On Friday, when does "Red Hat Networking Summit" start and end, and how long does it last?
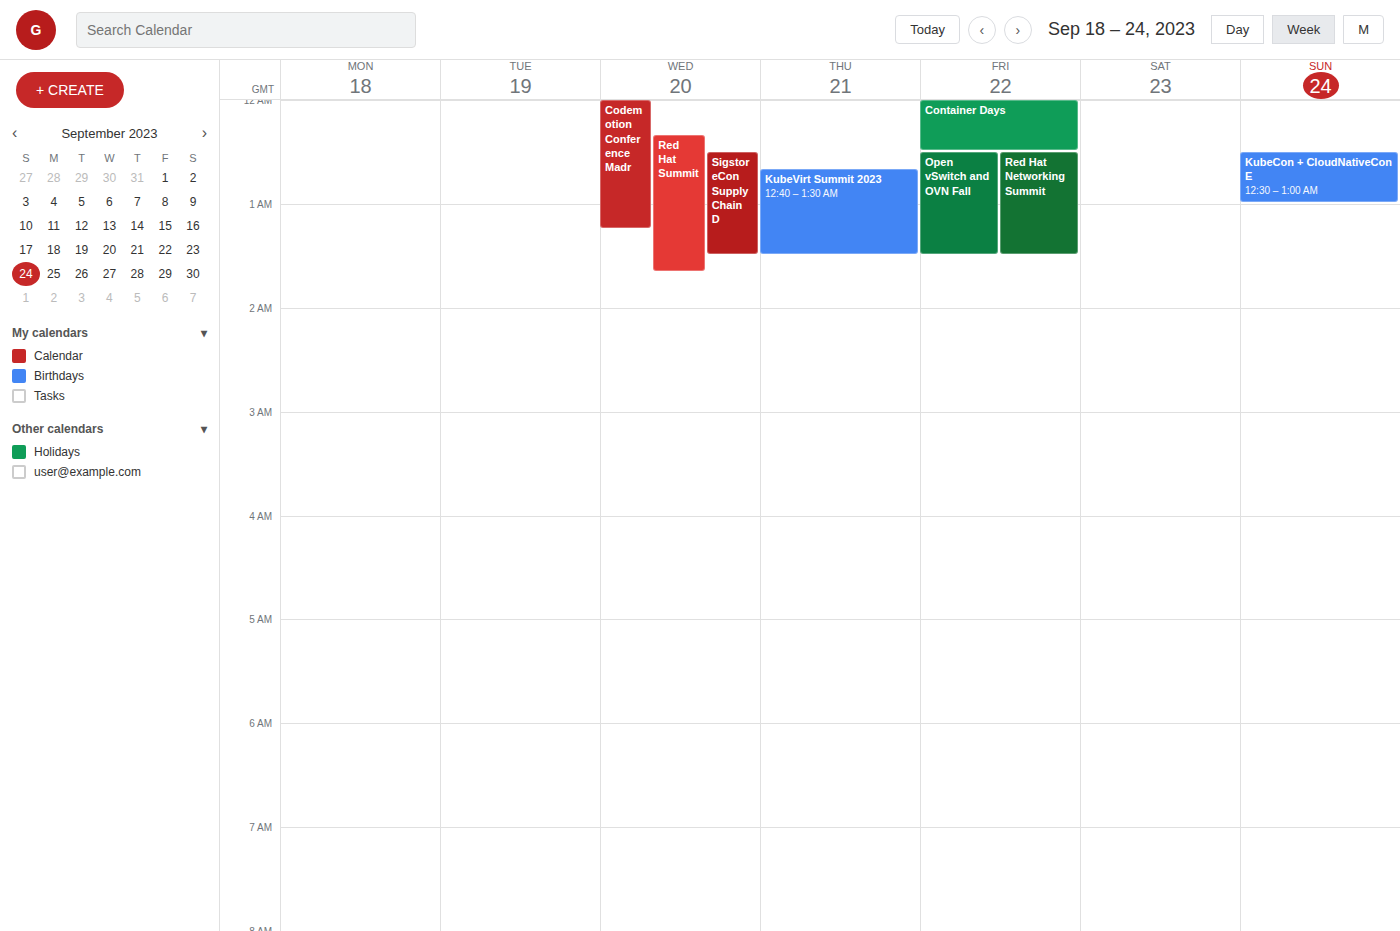
12:30 AM to 1:30 AM, 1 hour